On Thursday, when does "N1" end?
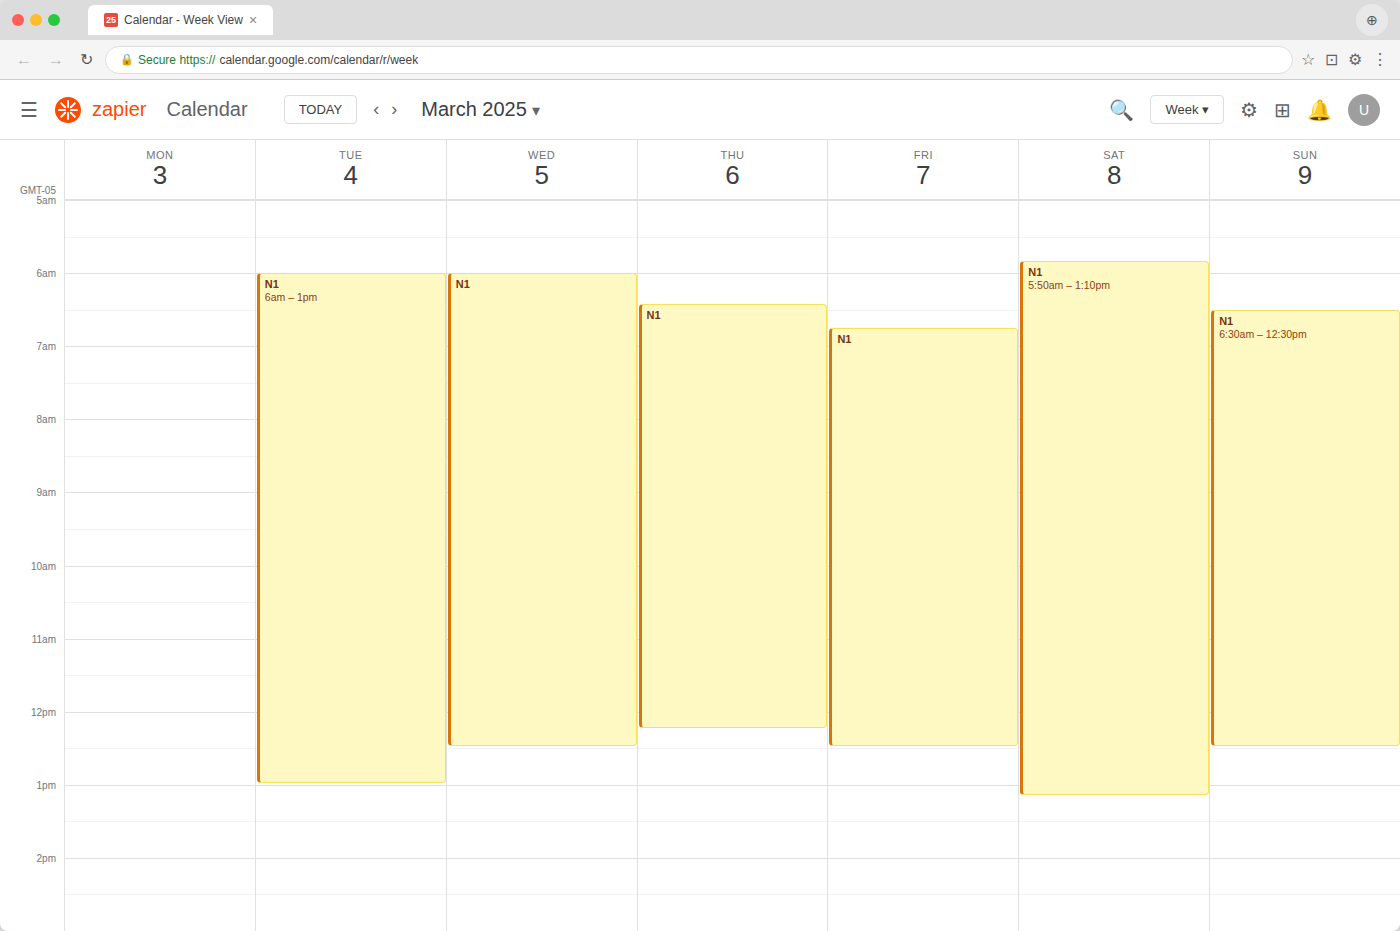
12:15 PM